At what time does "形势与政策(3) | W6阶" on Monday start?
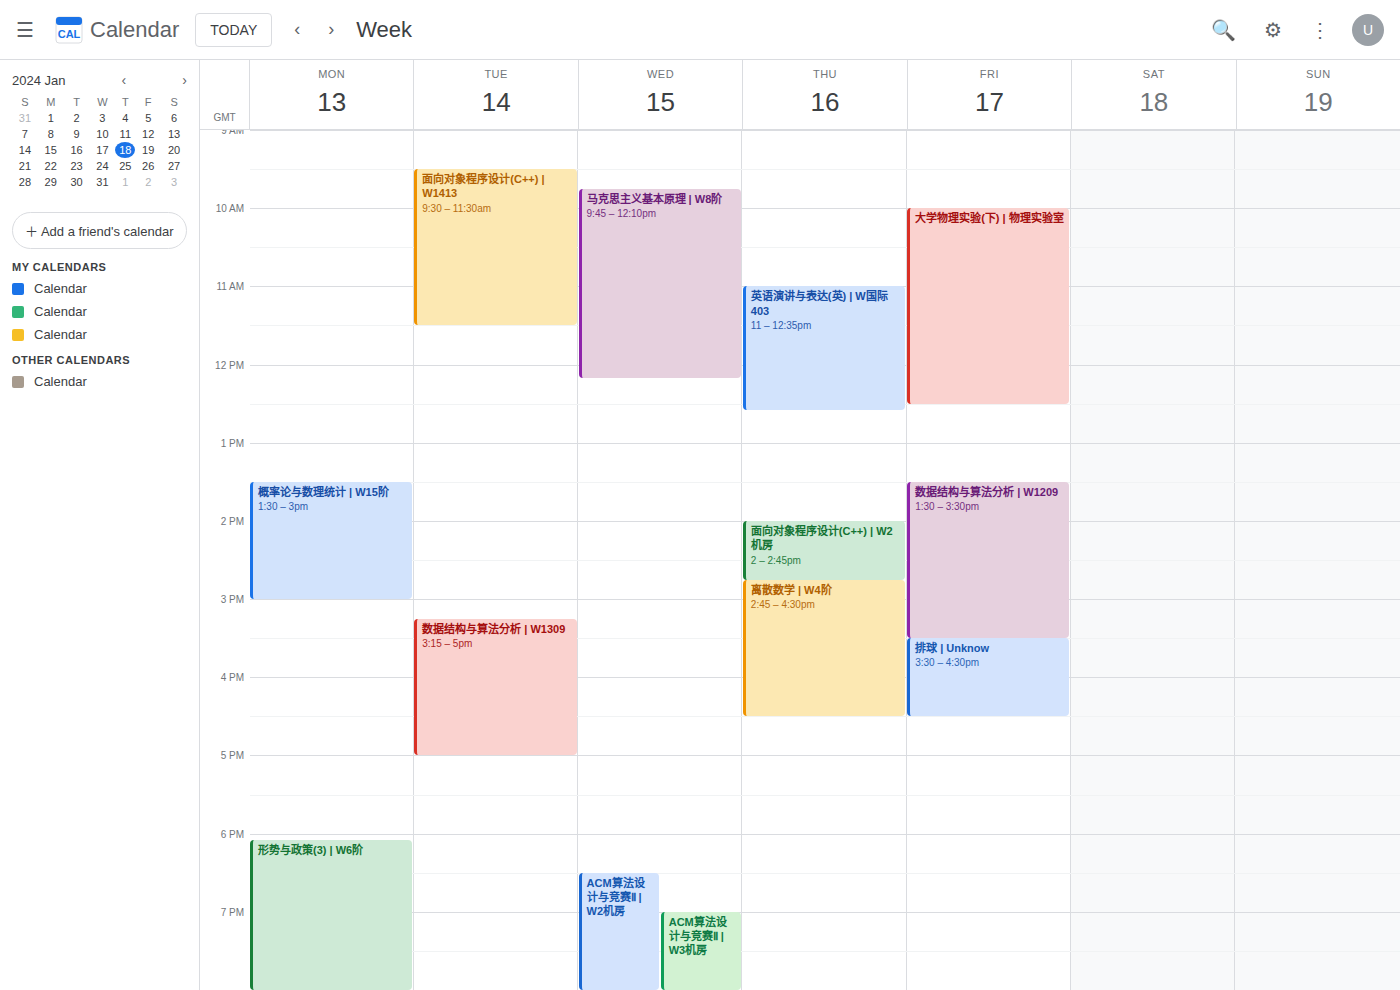
18:05